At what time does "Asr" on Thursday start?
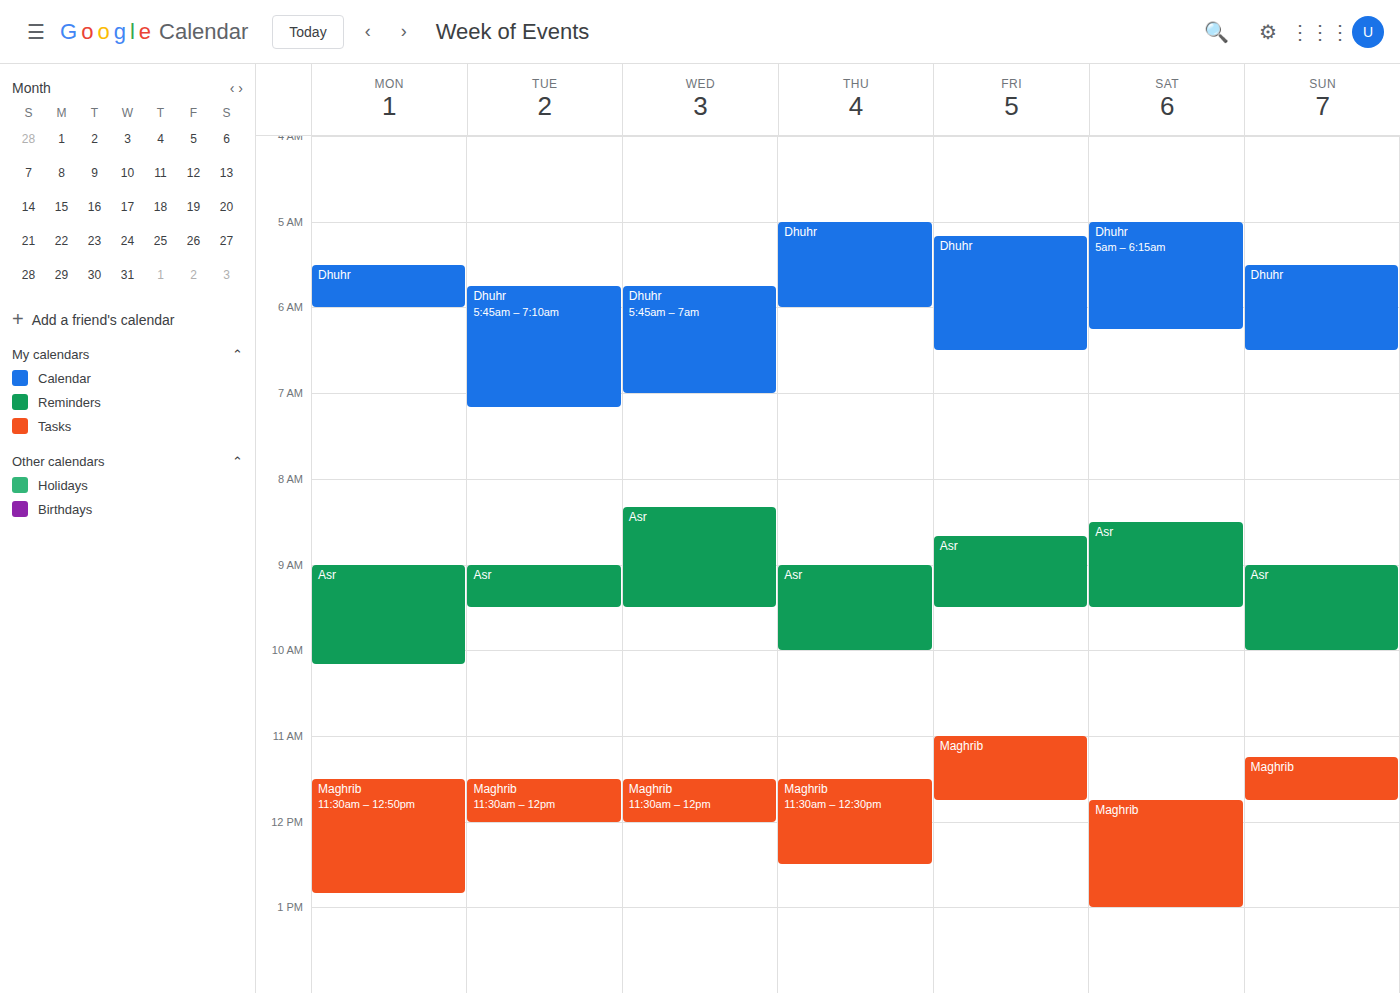
9:00 AM